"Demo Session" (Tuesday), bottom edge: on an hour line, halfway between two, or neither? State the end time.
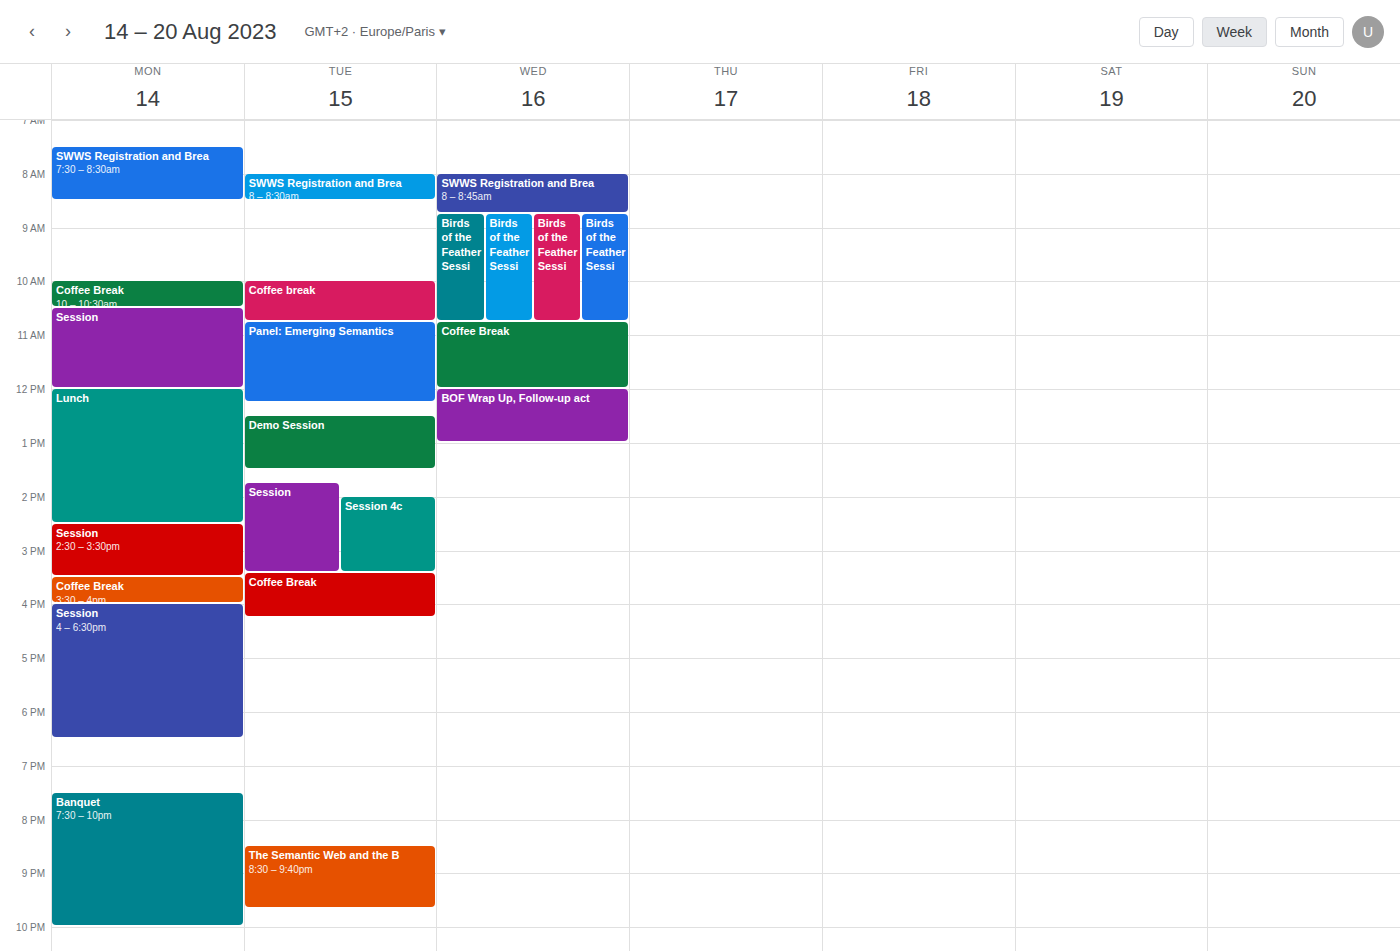
1:30 PM -- halfway between the 1 PM and 2 PM lines.